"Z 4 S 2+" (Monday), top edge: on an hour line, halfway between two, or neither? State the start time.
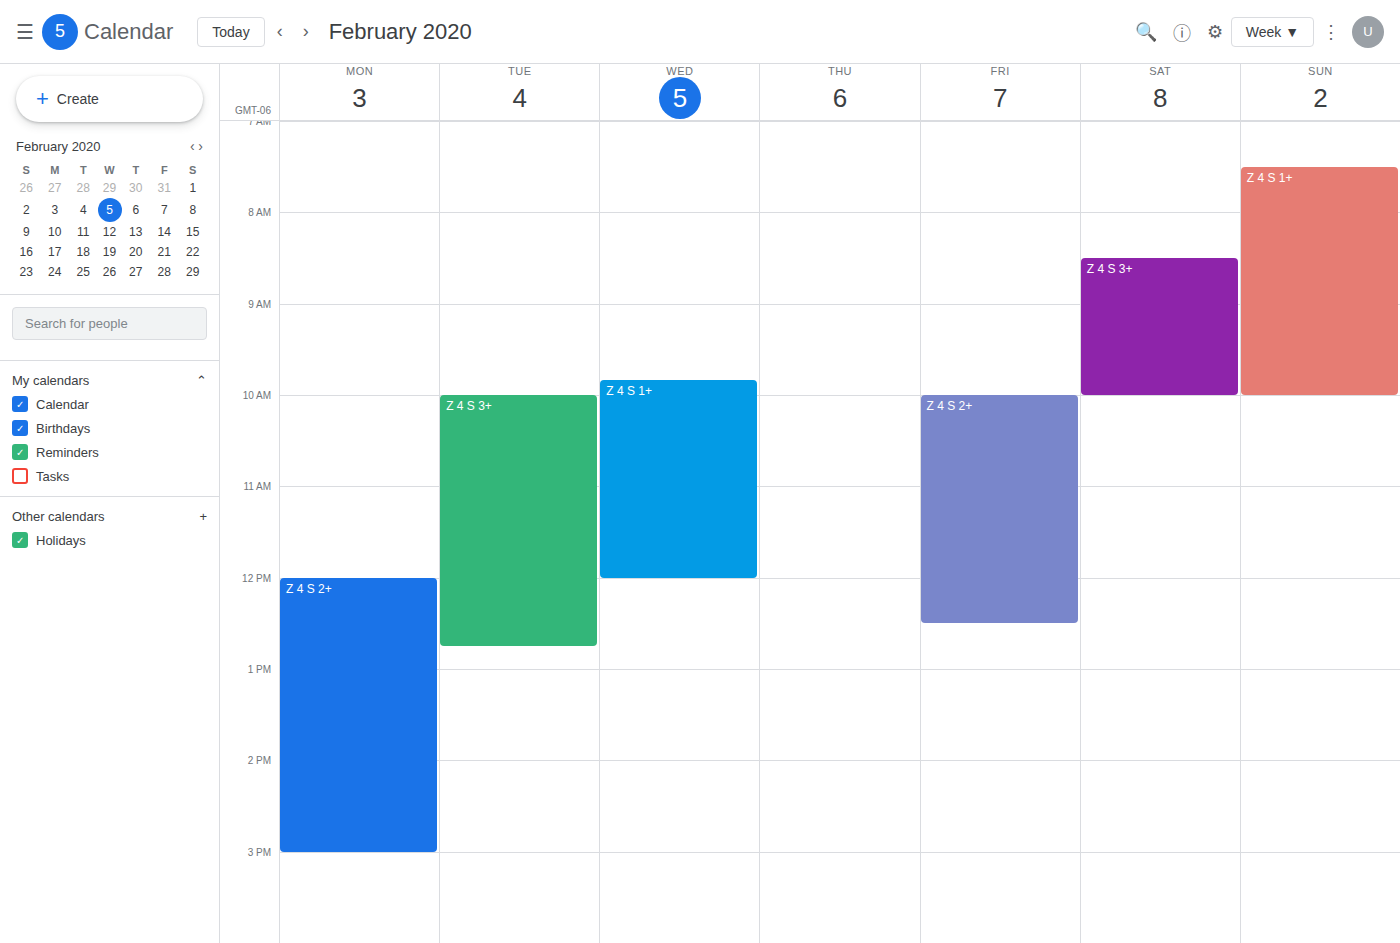
12:00 PM -- exactly on the 12 PM line.